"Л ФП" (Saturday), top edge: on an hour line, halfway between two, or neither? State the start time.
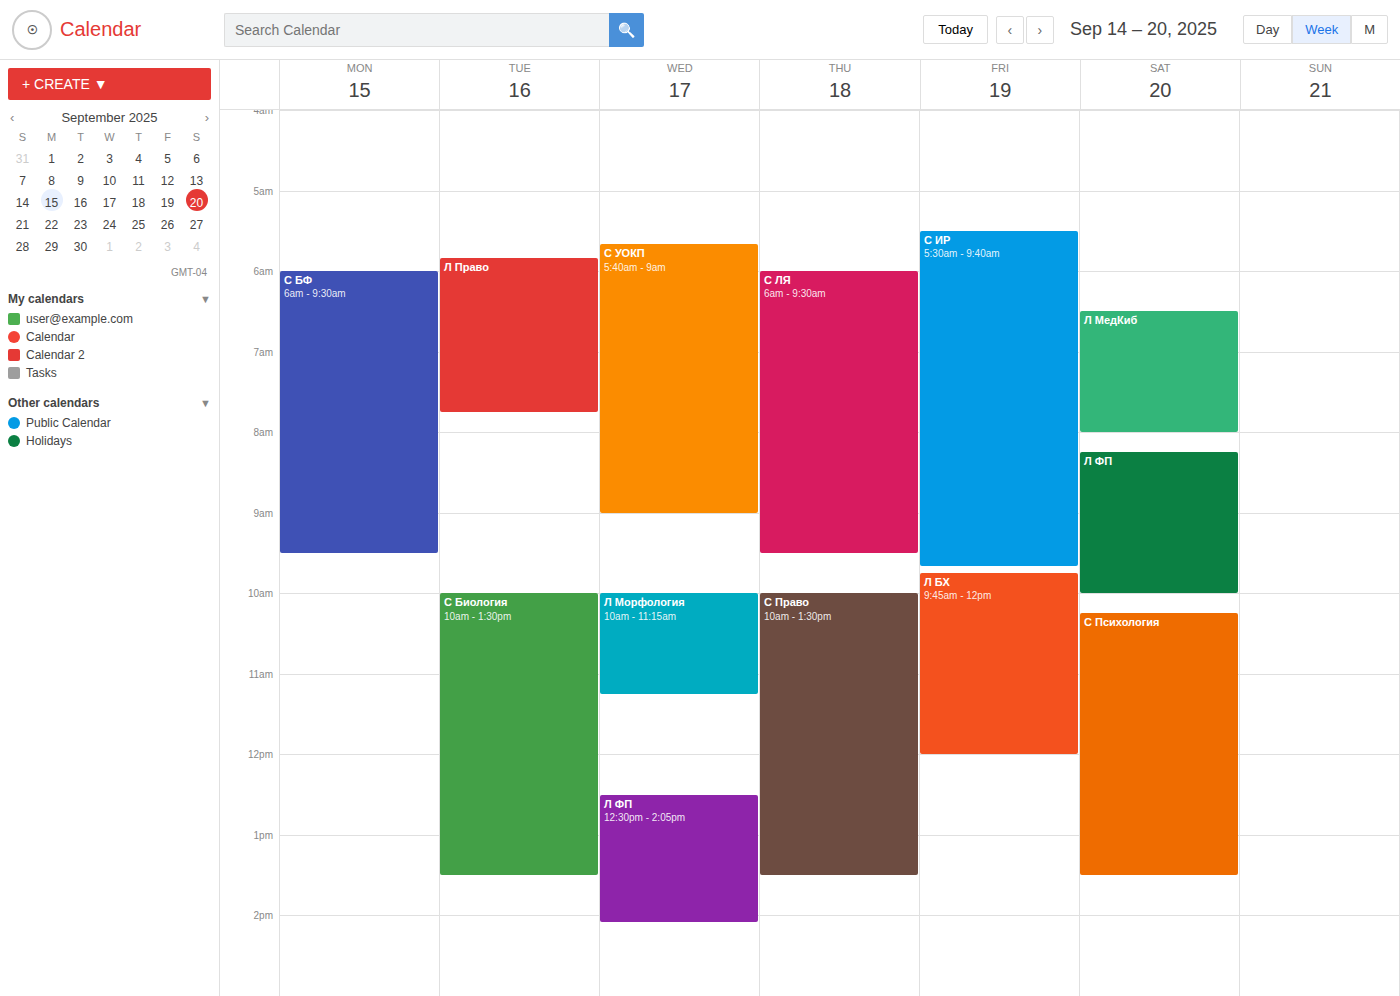
8:15 AM -- neither: a quarter of the way from the 8 AM line to the 9 AM line.